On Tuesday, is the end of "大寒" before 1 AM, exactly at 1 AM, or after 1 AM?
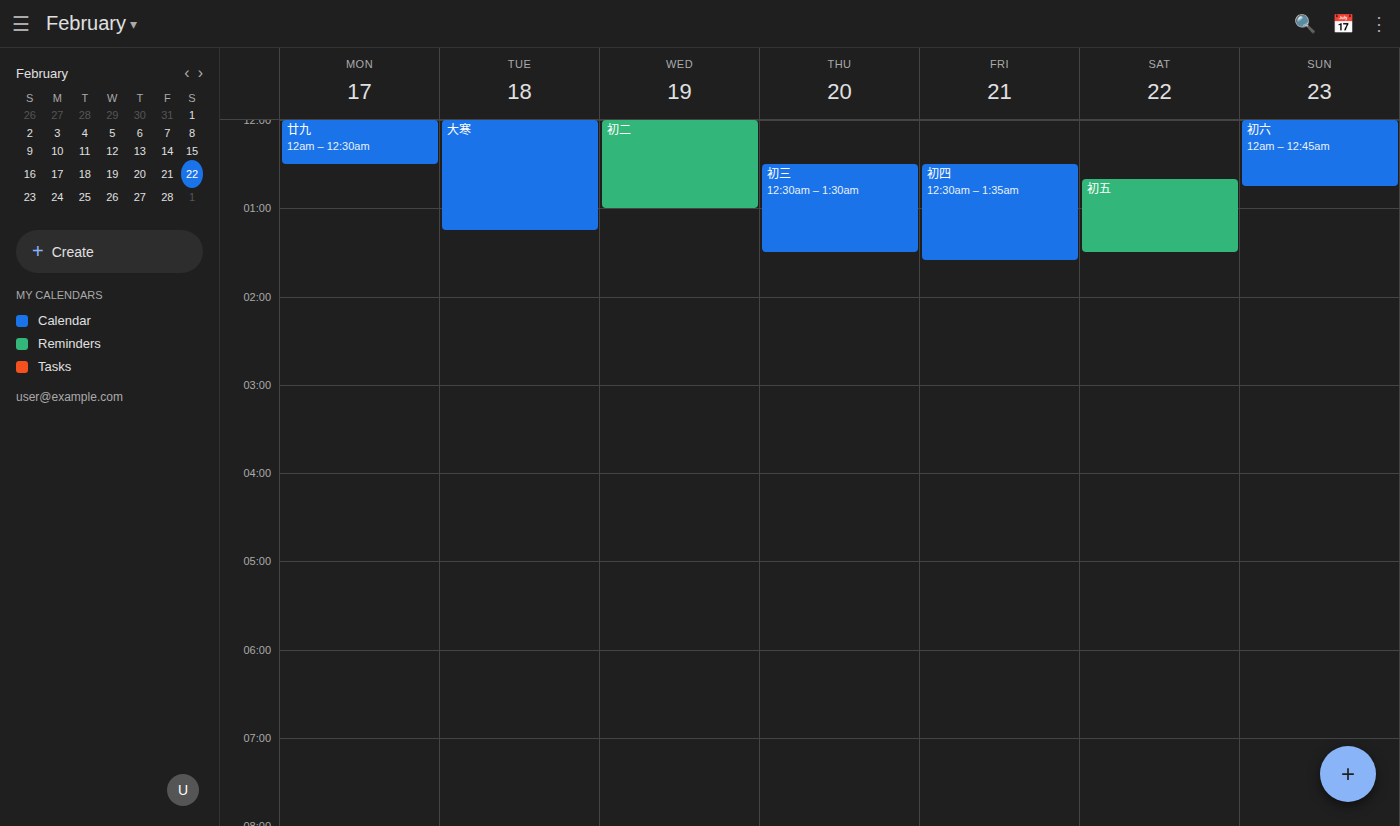
1:15 AM -- after 1 AM, 15 minutes below the 1 AM line.